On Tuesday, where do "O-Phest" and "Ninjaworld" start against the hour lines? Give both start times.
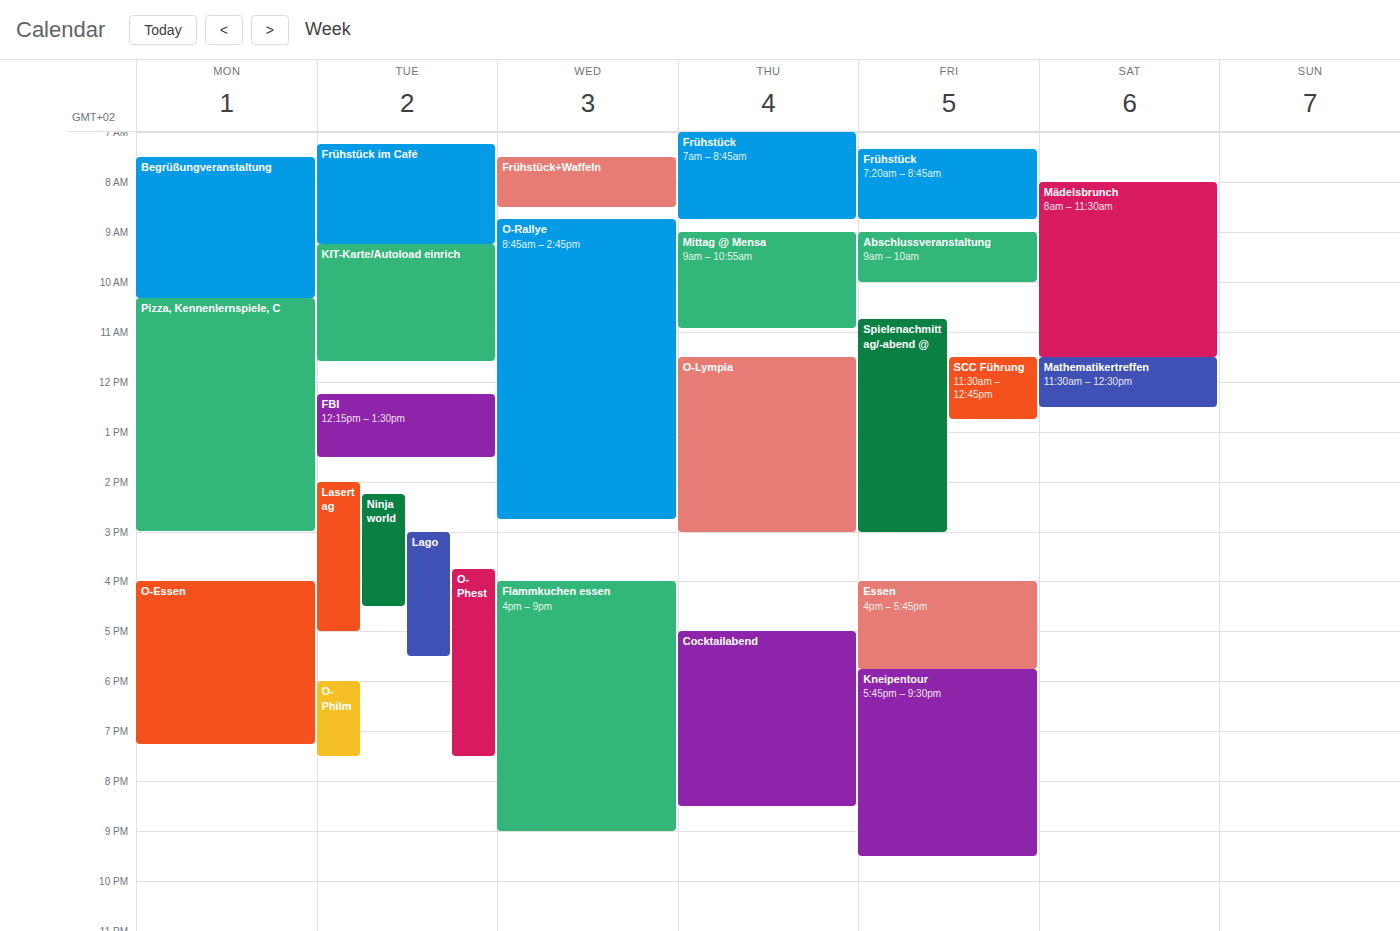
"O-Phest": 3:45 PM, neither: three quarters of the way from the 3 PM line to the 4 PM line. "Ninjaworld": 2:15 PM, neither: a quarter of the way from the 2 PM line to the 3 PM line.